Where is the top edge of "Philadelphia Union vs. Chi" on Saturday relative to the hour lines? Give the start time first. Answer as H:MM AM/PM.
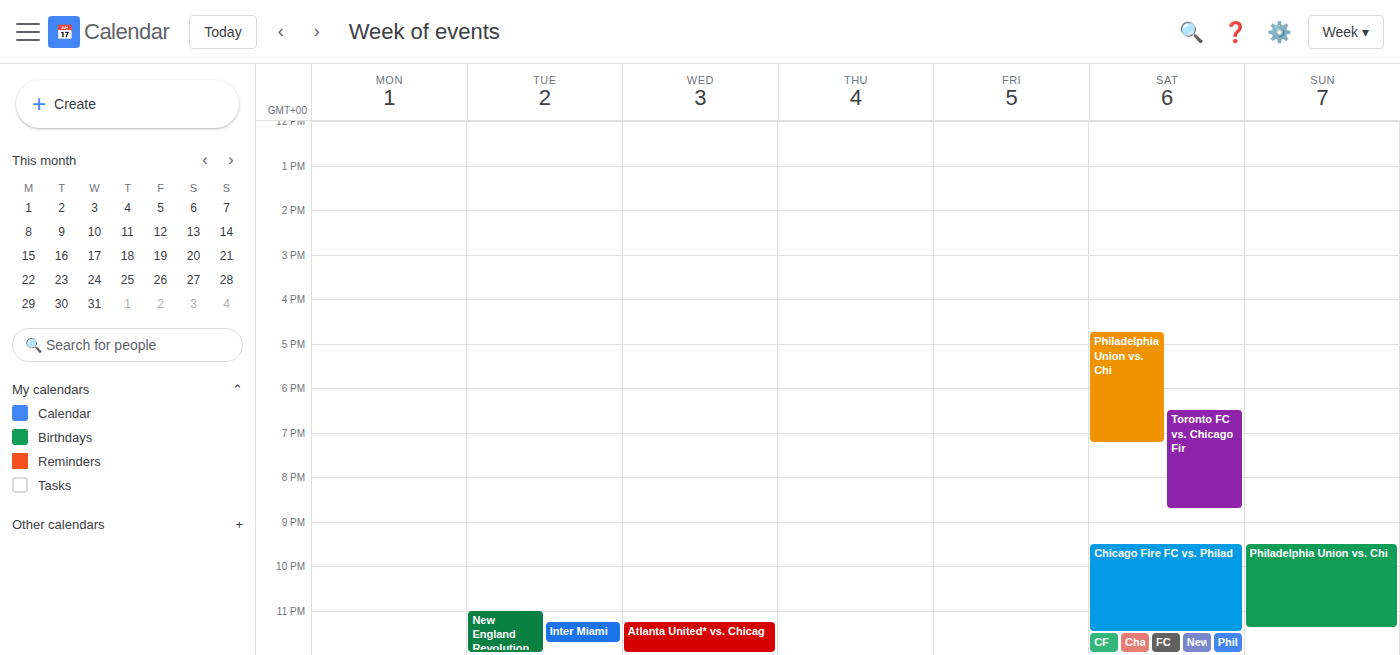
4:45 PM -- neither: three quarters of the way from the 4 PM line to the 5 PM line.